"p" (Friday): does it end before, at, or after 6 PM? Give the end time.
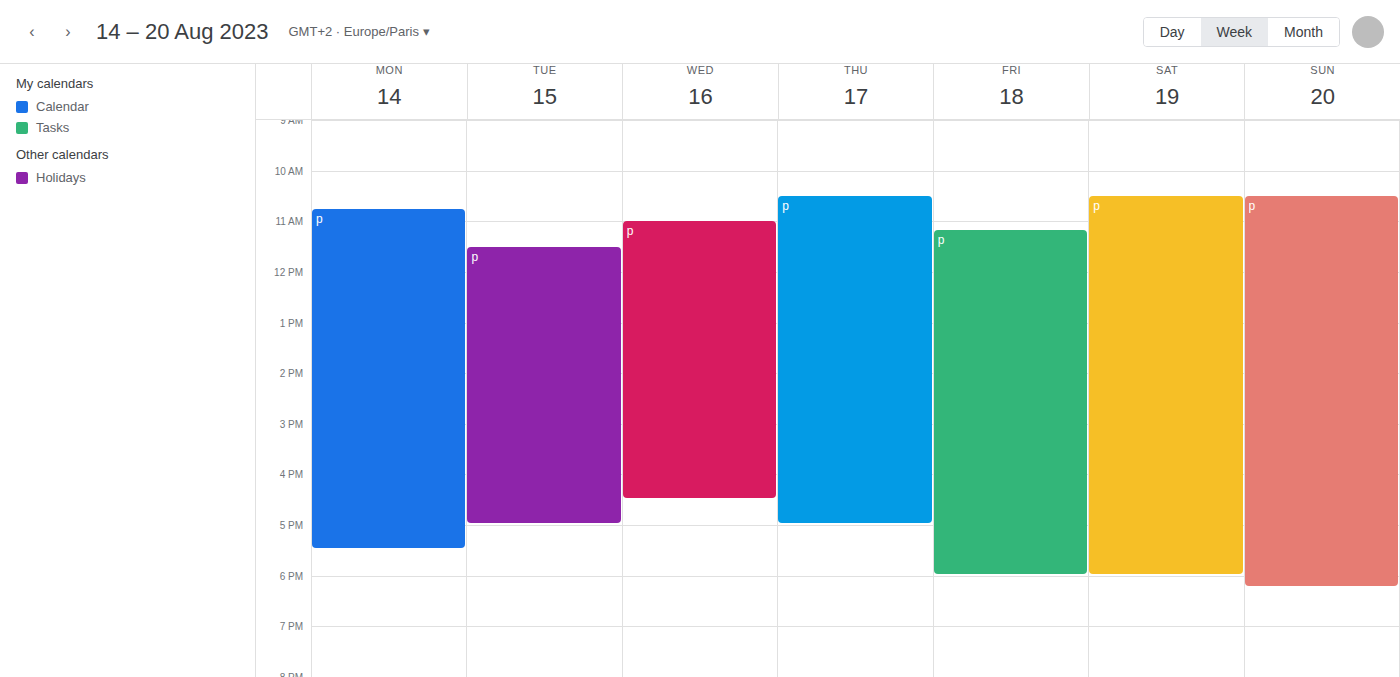
6:00 PM -- exactly at 6 PM, on the 6 PM line.